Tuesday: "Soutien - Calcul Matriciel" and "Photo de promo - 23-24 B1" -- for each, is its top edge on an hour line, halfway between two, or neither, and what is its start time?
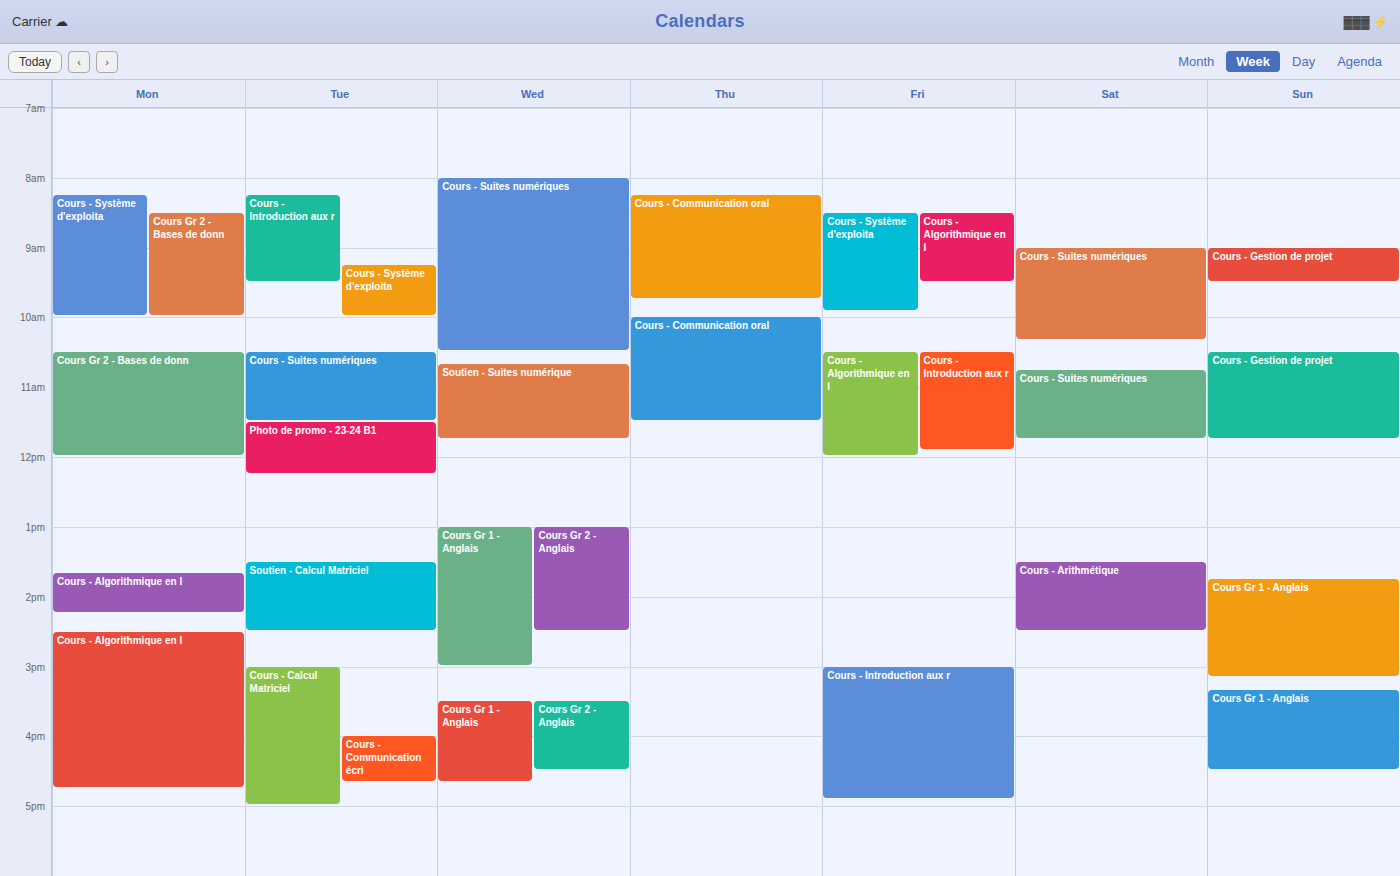
"Soutien - Calcul Matriciel": 1:30 PM, halfway between the 1 PM and 2 PM lines. "Photo de promo - 23-24 B1": 11:30 AM, halfway between the 11 AM and 12 PM lines.